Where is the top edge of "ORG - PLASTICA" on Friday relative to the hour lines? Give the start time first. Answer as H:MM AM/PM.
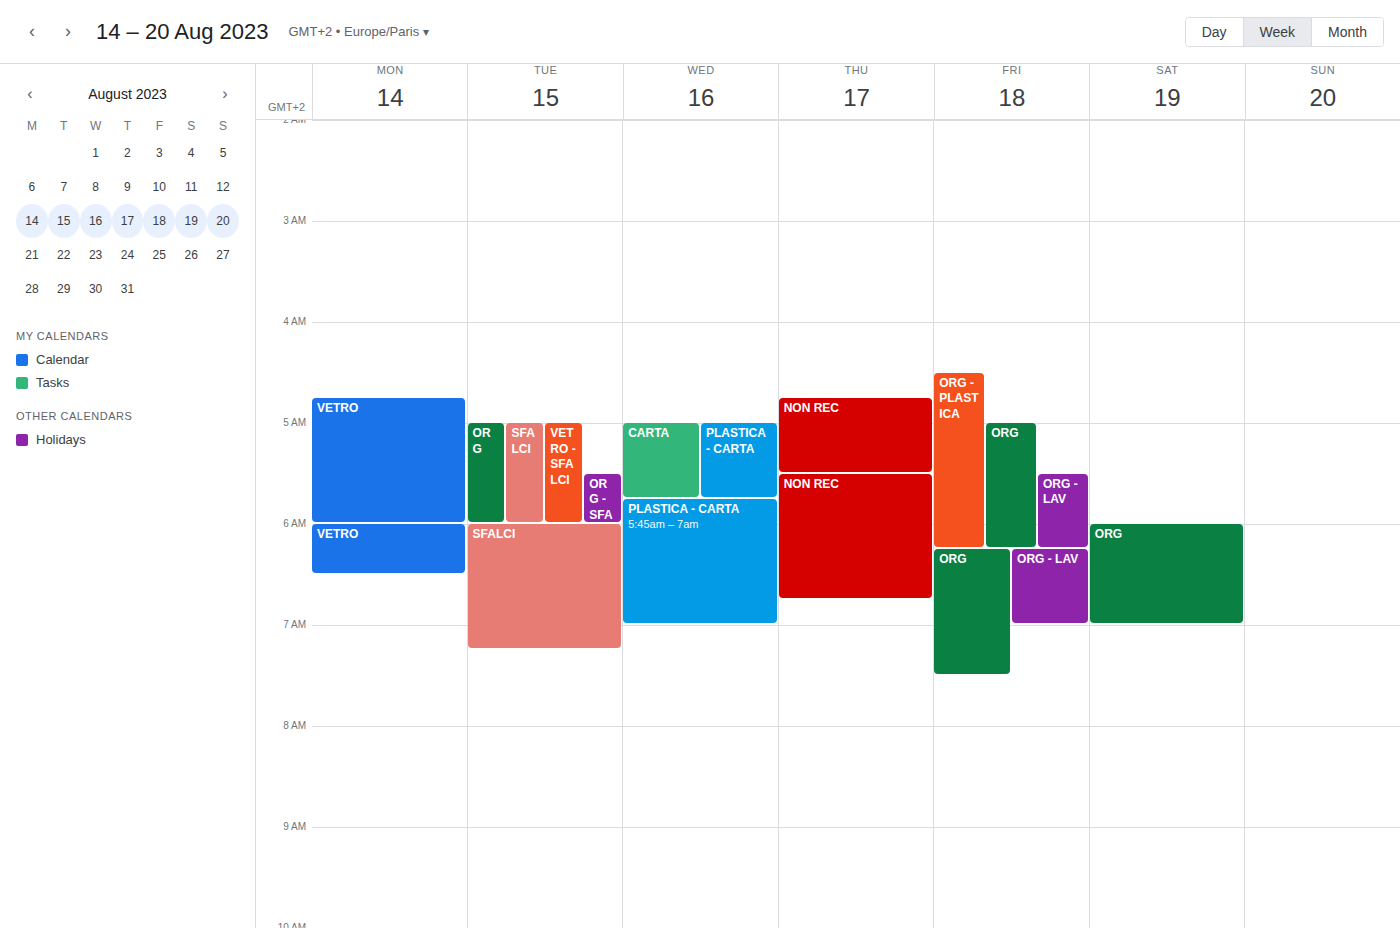
4:30 AM -- halfway between the 4 AM and 5 AM lines.